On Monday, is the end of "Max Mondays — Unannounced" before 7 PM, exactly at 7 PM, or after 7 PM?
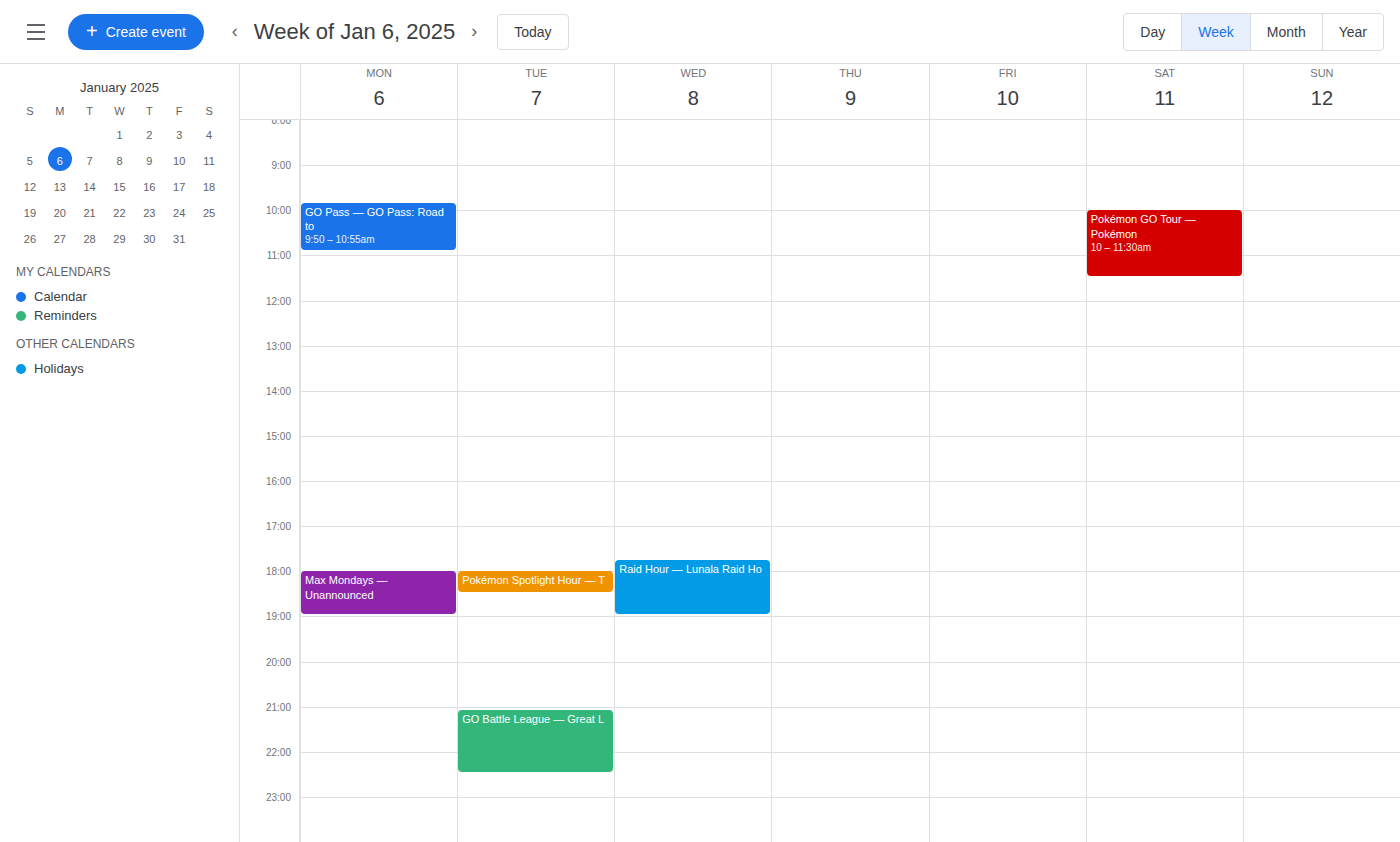
7:00 PM -- exactly at 7 PM, on the 7 PM line.